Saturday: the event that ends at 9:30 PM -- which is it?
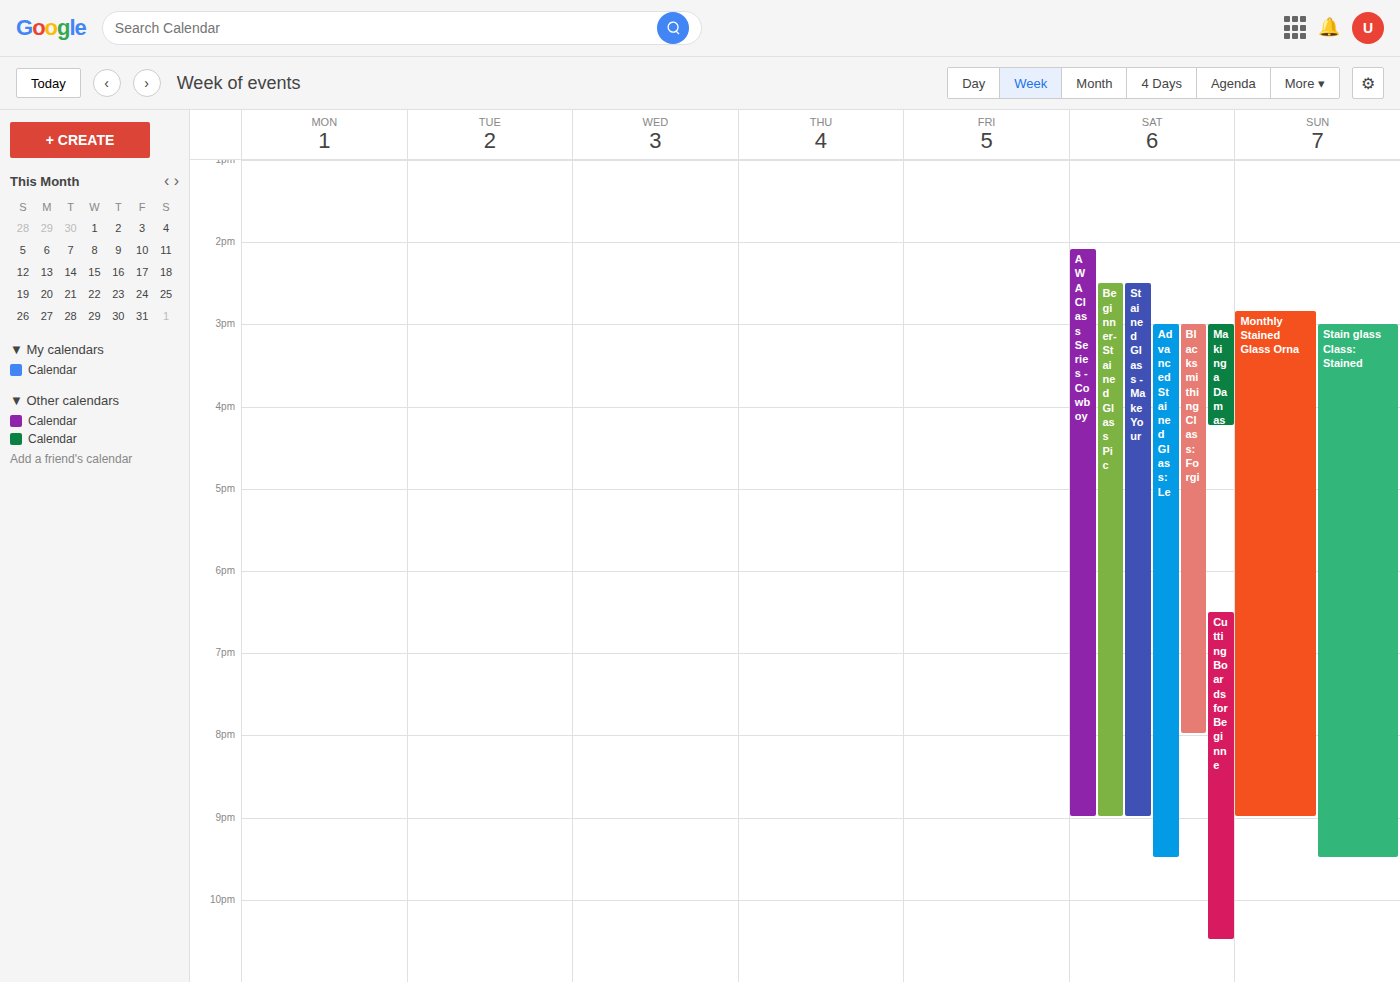
"Advanced Stained Glass: Le"